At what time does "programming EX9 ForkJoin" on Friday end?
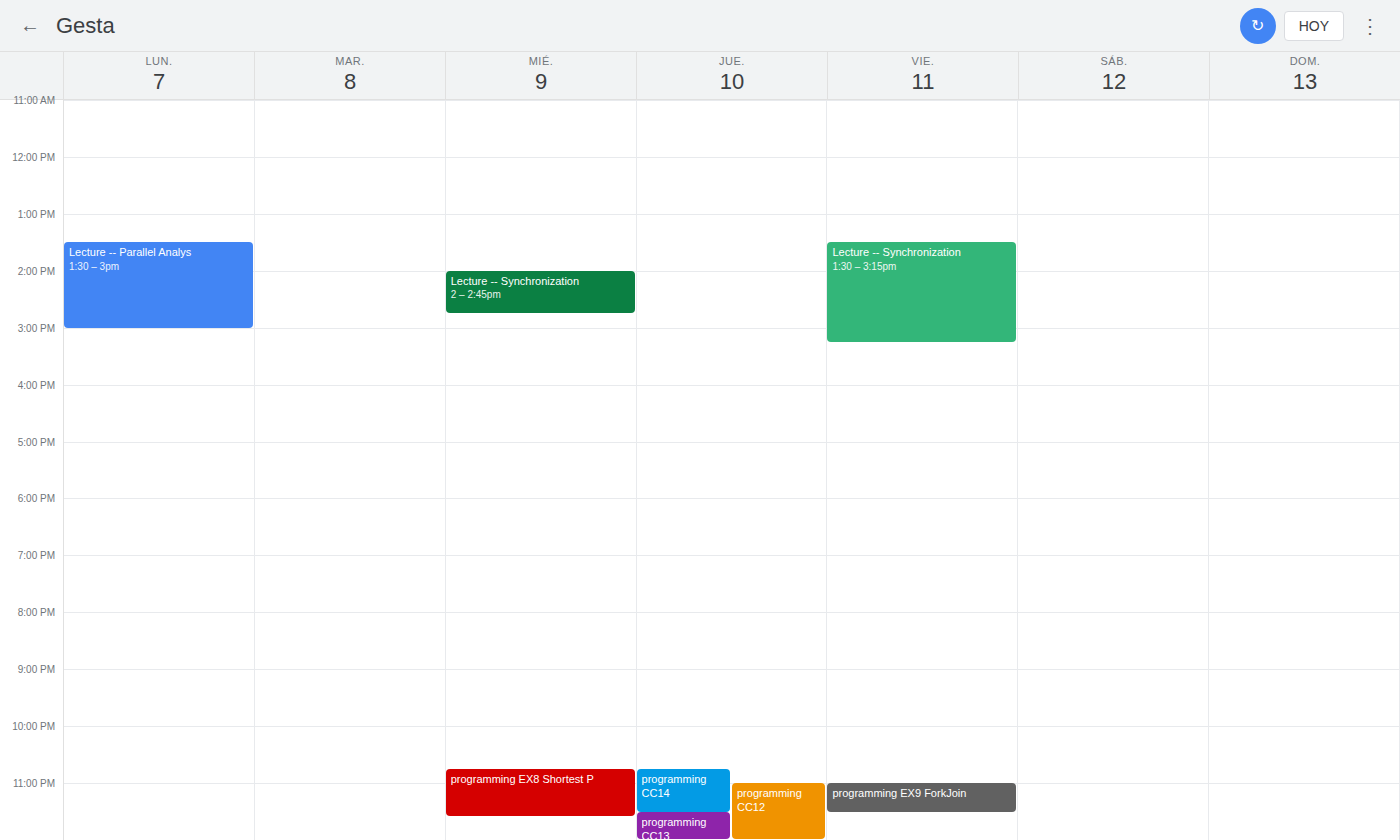
11:30 PM